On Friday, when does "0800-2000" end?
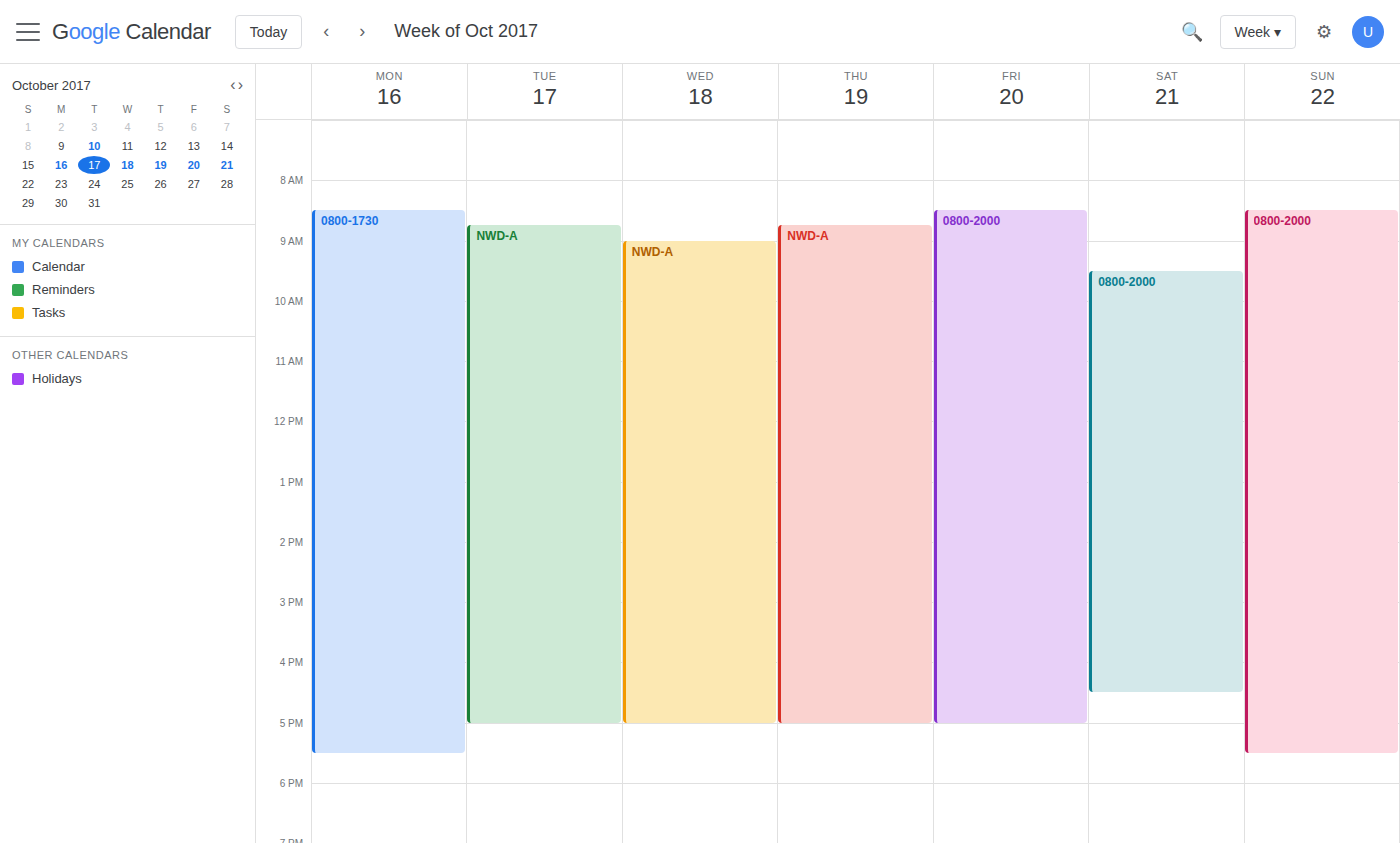
5:00 PM